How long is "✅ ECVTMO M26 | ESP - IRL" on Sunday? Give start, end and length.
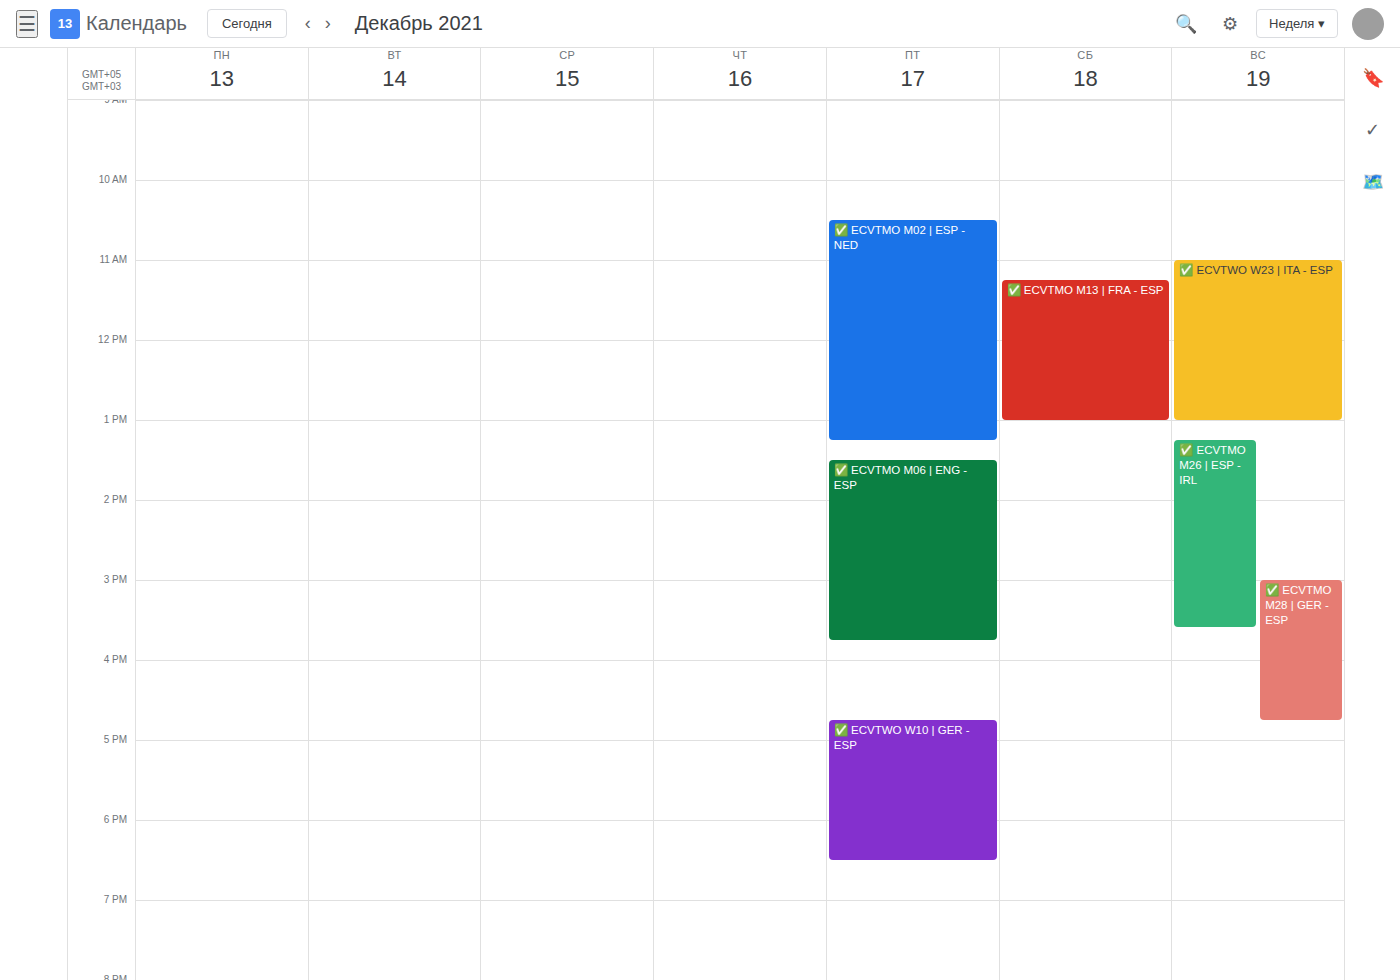
1:15 PM to 3:35 PM, 2 hours 20 minutes